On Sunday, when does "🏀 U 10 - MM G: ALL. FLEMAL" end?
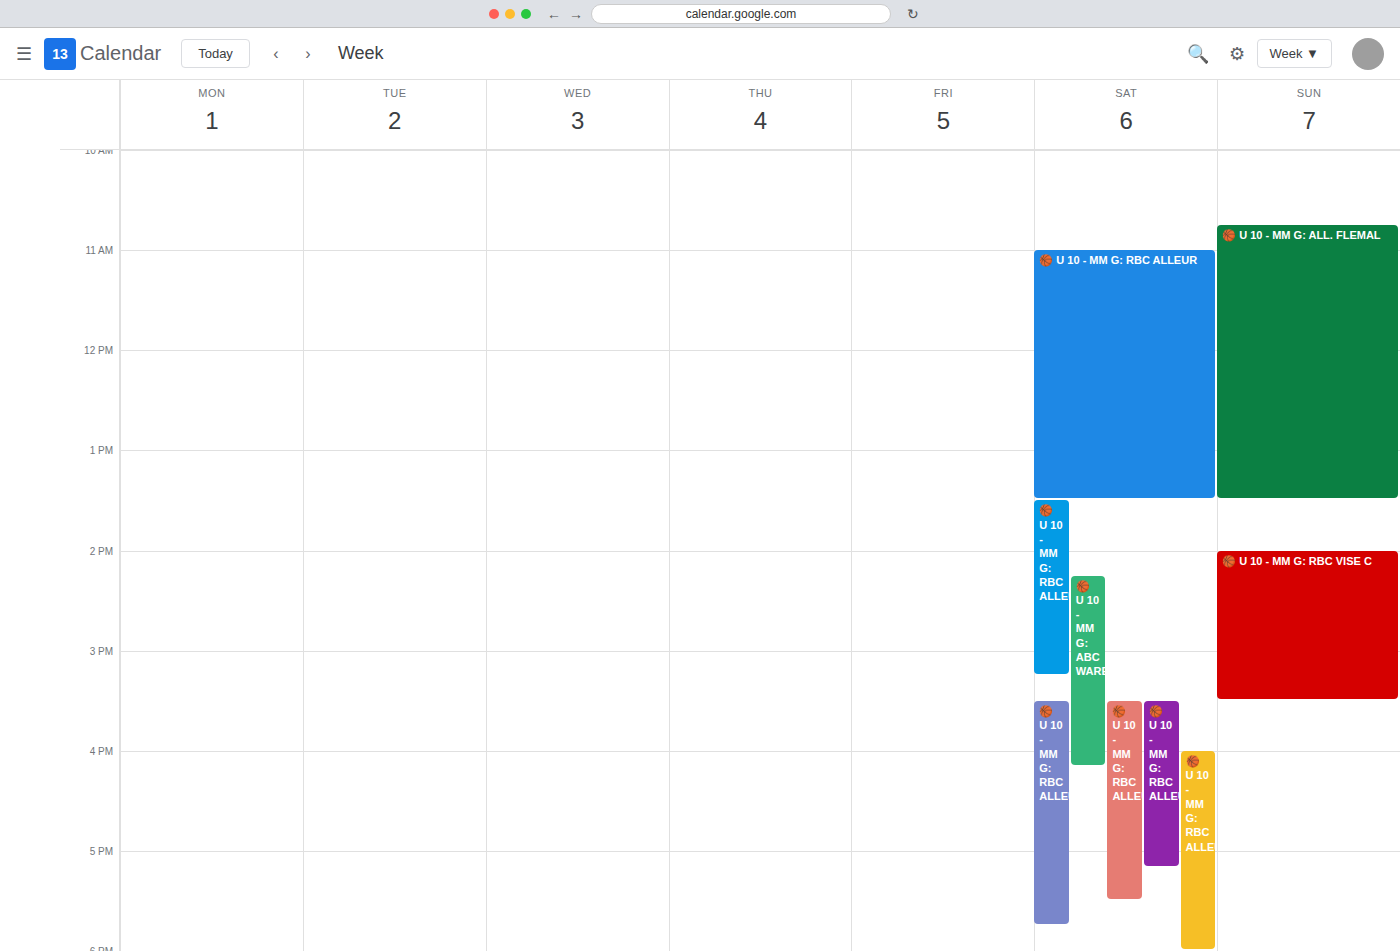
1:30 PM